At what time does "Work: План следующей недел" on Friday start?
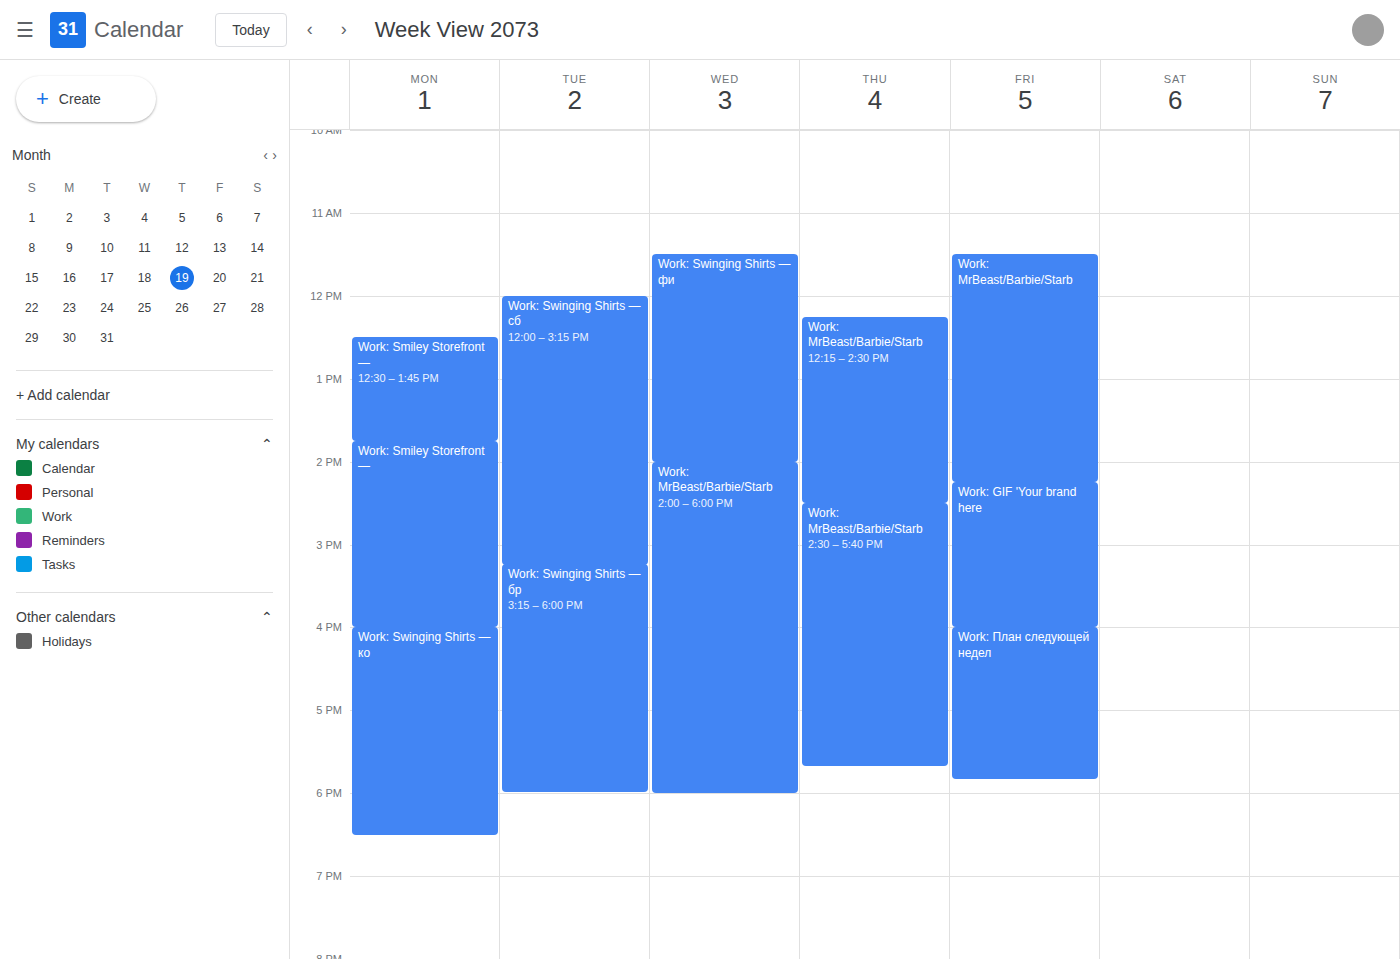
4:00 PM